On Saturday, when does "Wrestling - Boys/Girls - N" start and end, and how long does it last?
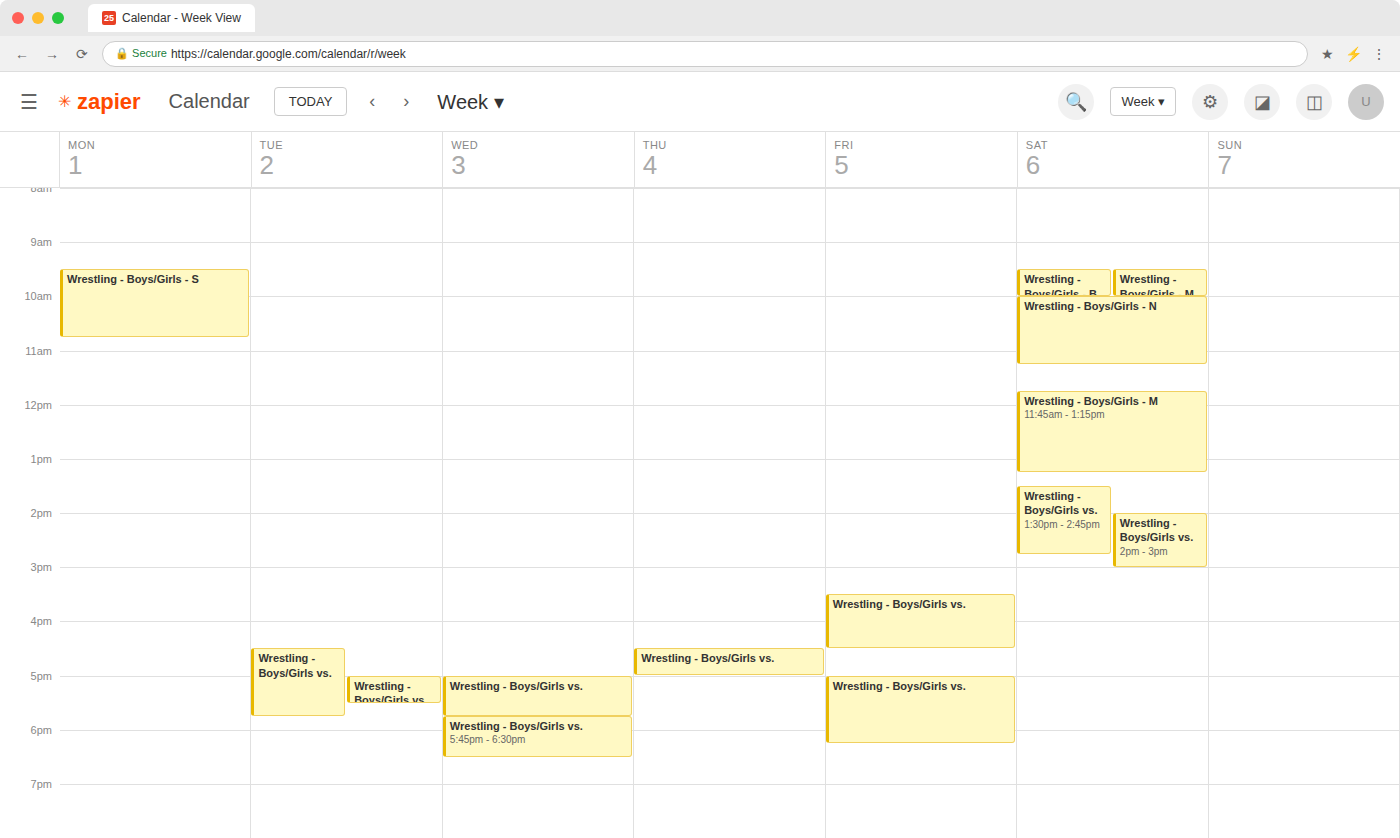
10:00 AM to 11:15 AM, 1 hour 15 minutes